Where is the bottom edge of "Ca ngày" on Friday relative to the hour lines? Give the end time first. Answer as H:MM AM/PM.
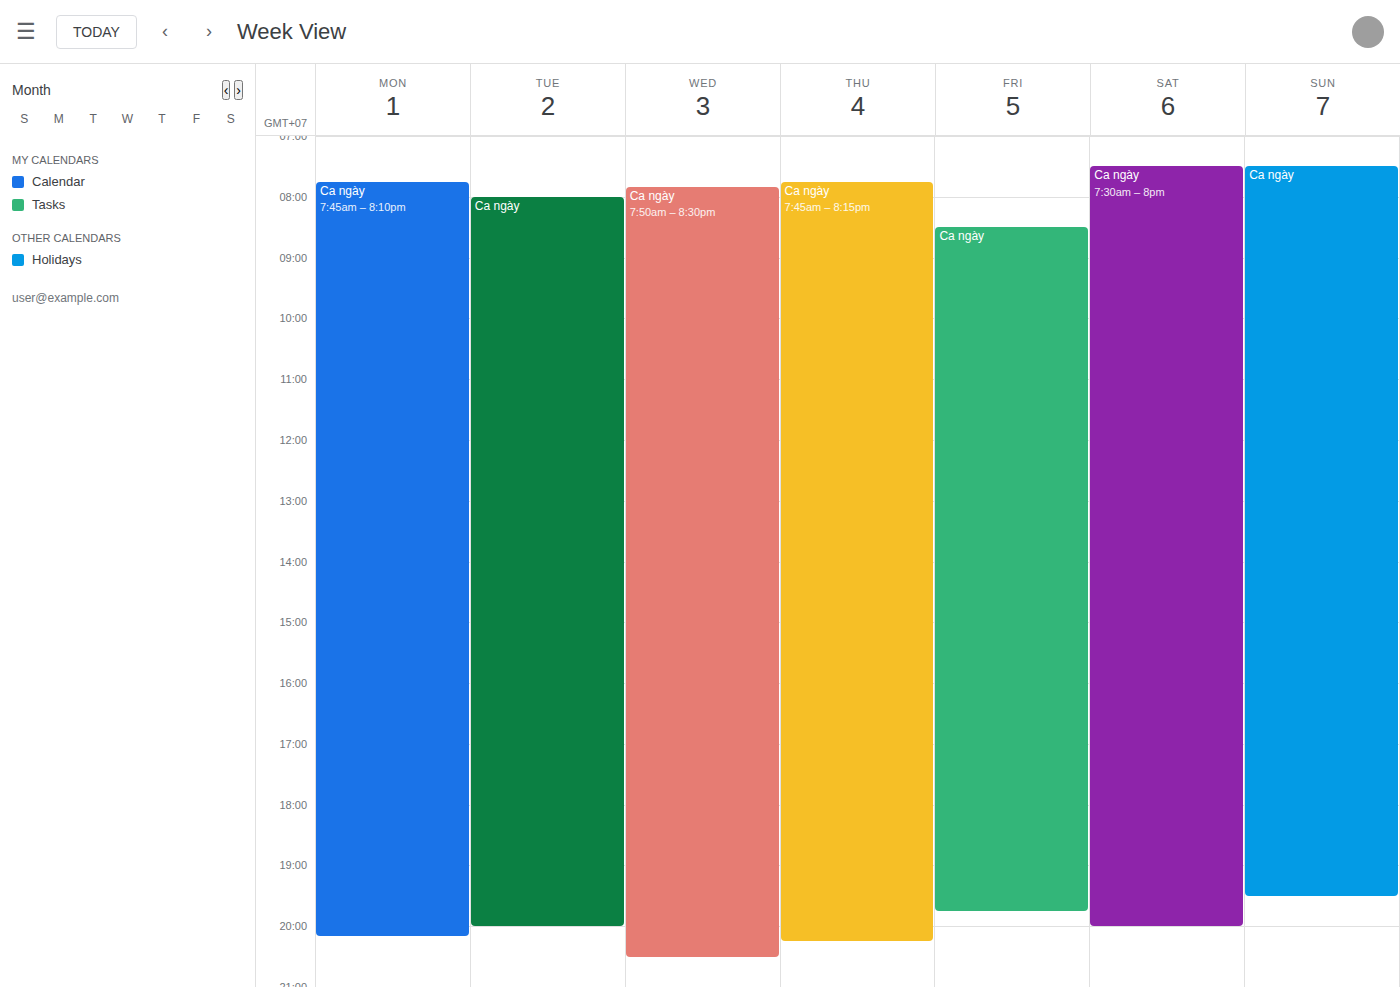
7:45 PM -- neither: three quarters of the way from the 7 PM line to the 8 PM line.